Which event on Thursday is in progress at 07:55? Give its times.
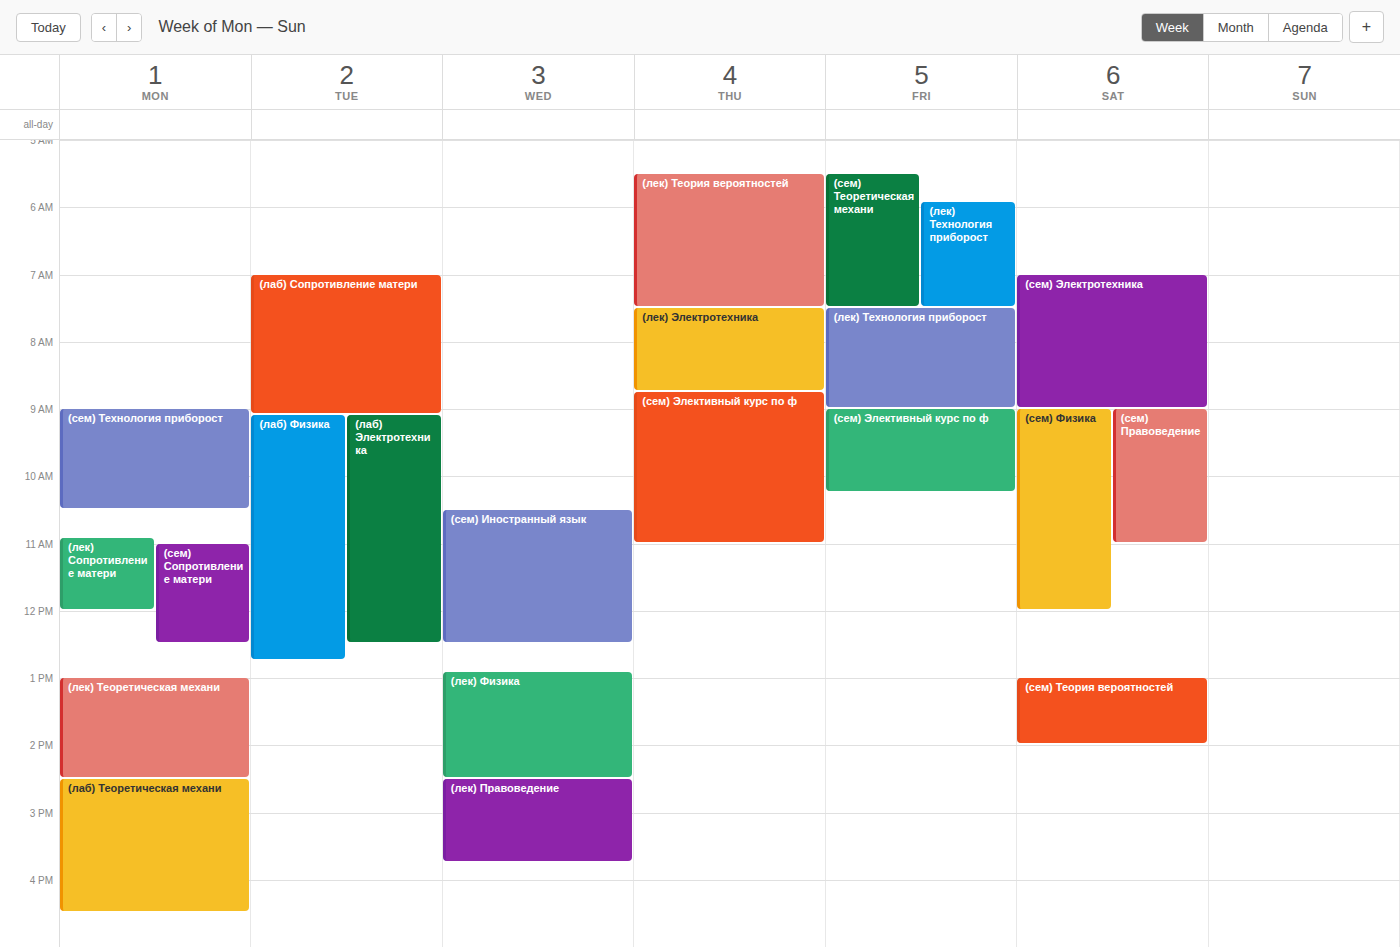
"(лек) Электротехника", 07:30 to 08:45